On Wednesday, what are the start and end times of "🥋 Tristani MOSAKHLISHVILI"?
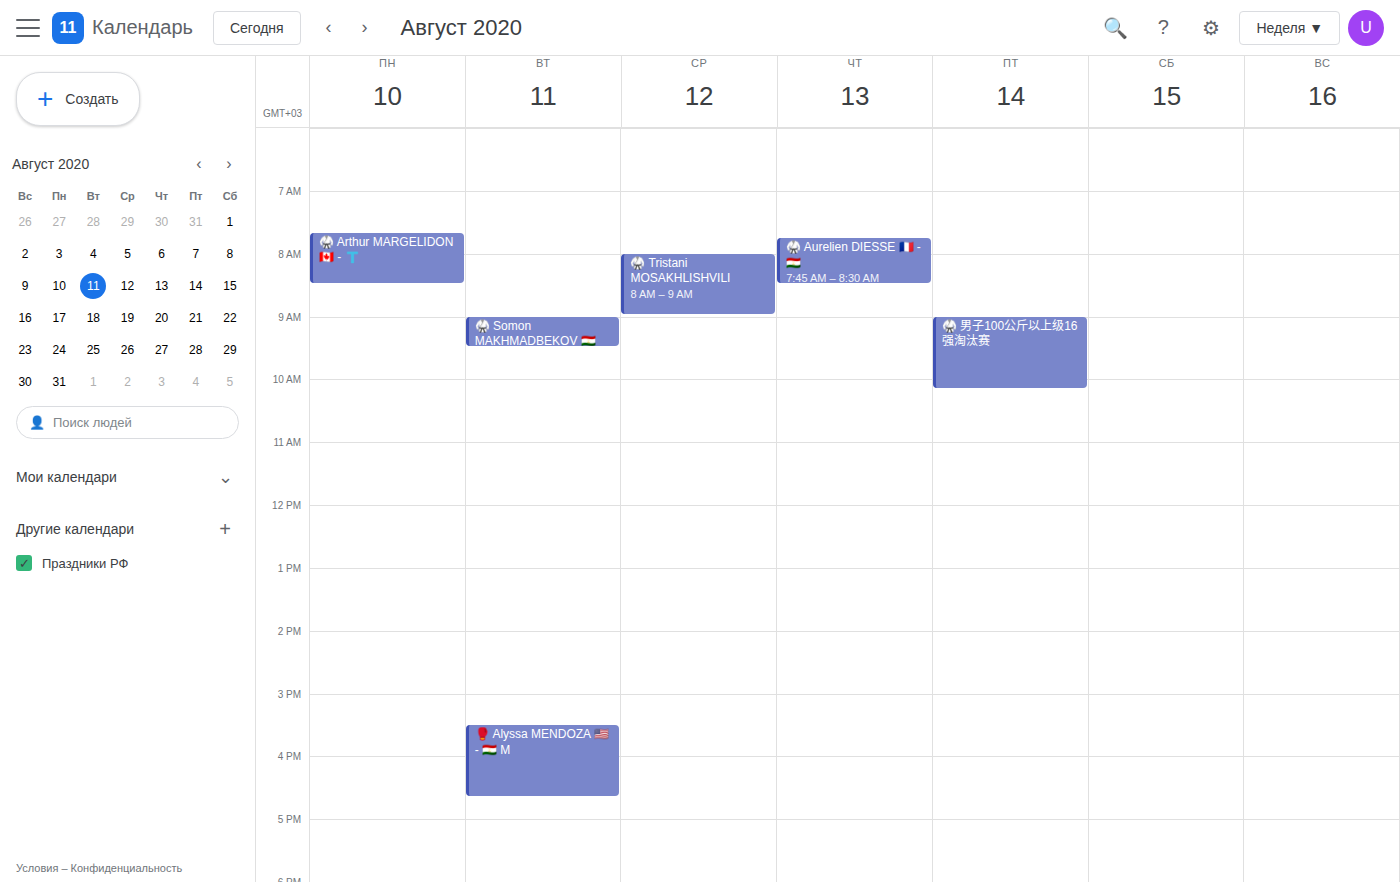
8:00 AM to 9:00 AM